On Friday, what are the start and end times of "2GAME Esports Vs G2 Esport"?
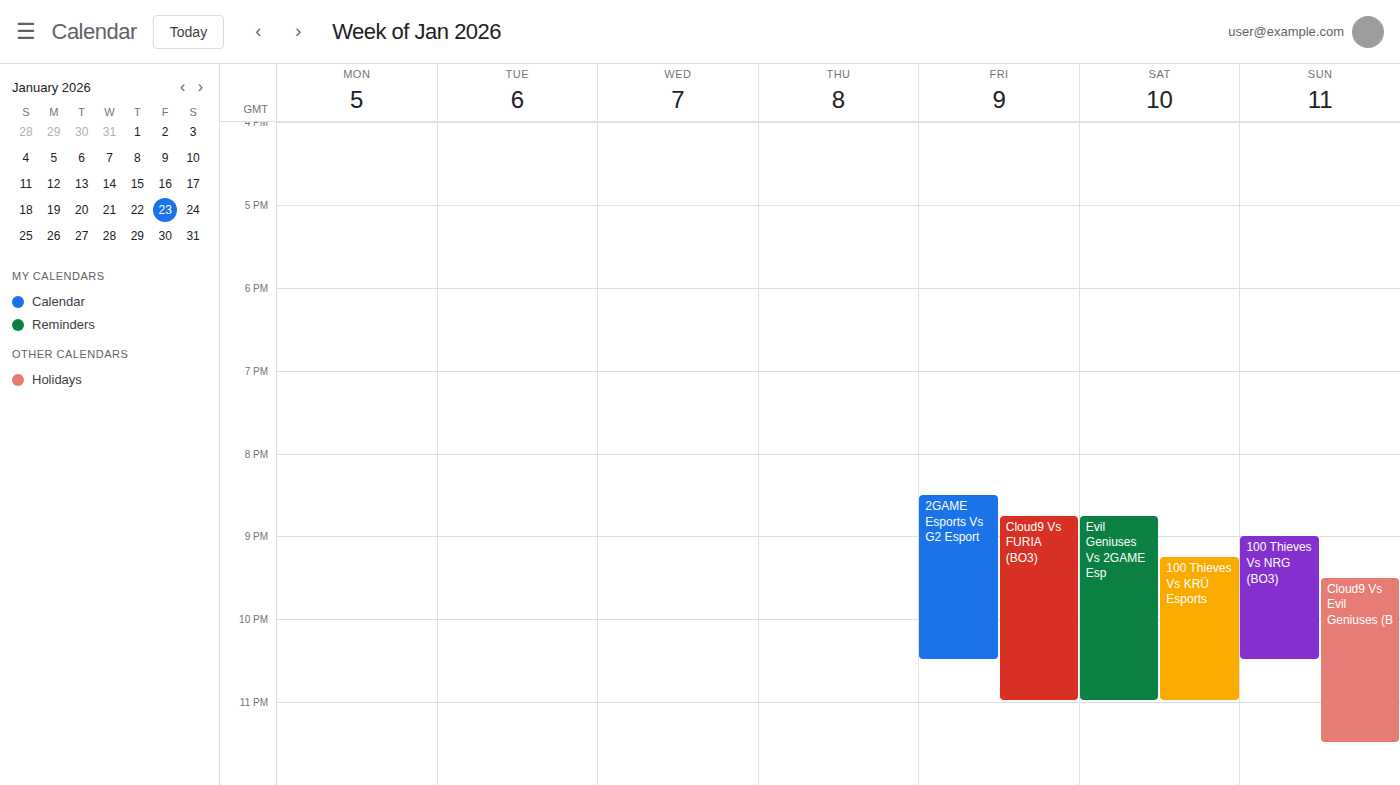
8:30 PM to 10:30 PM